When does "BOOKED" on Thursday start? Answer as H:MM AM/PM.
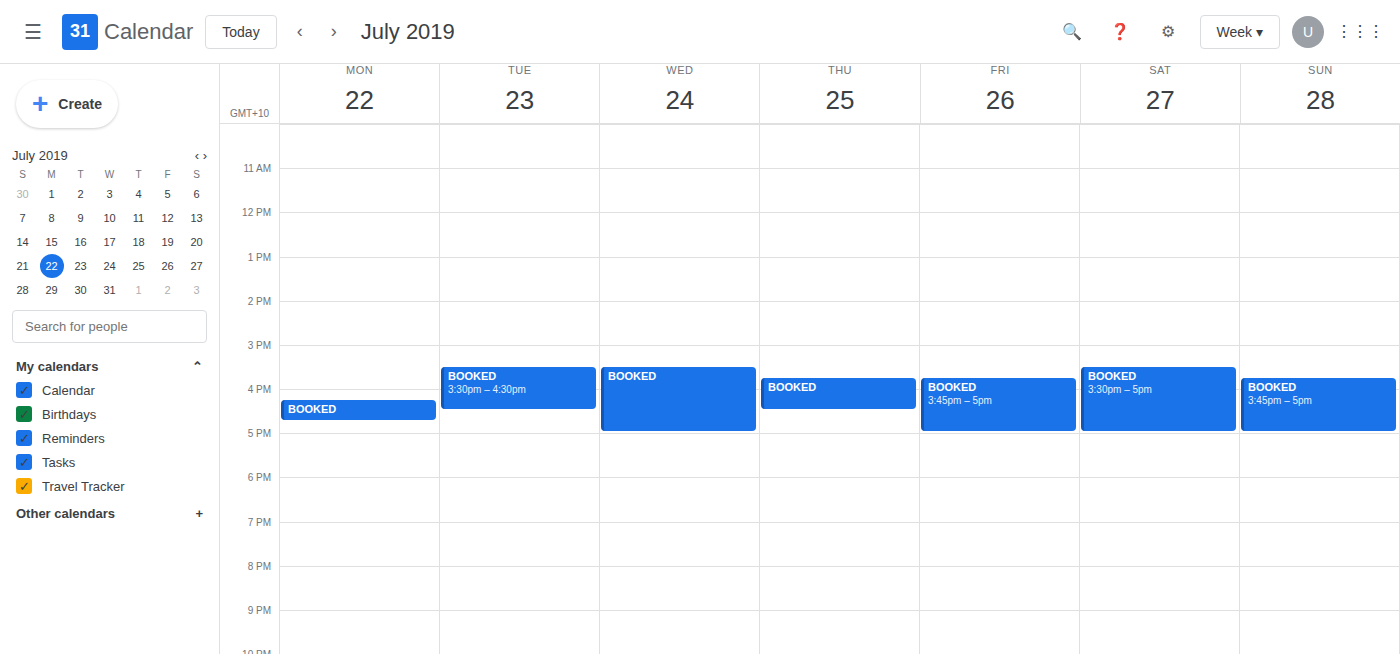
3:45 PM